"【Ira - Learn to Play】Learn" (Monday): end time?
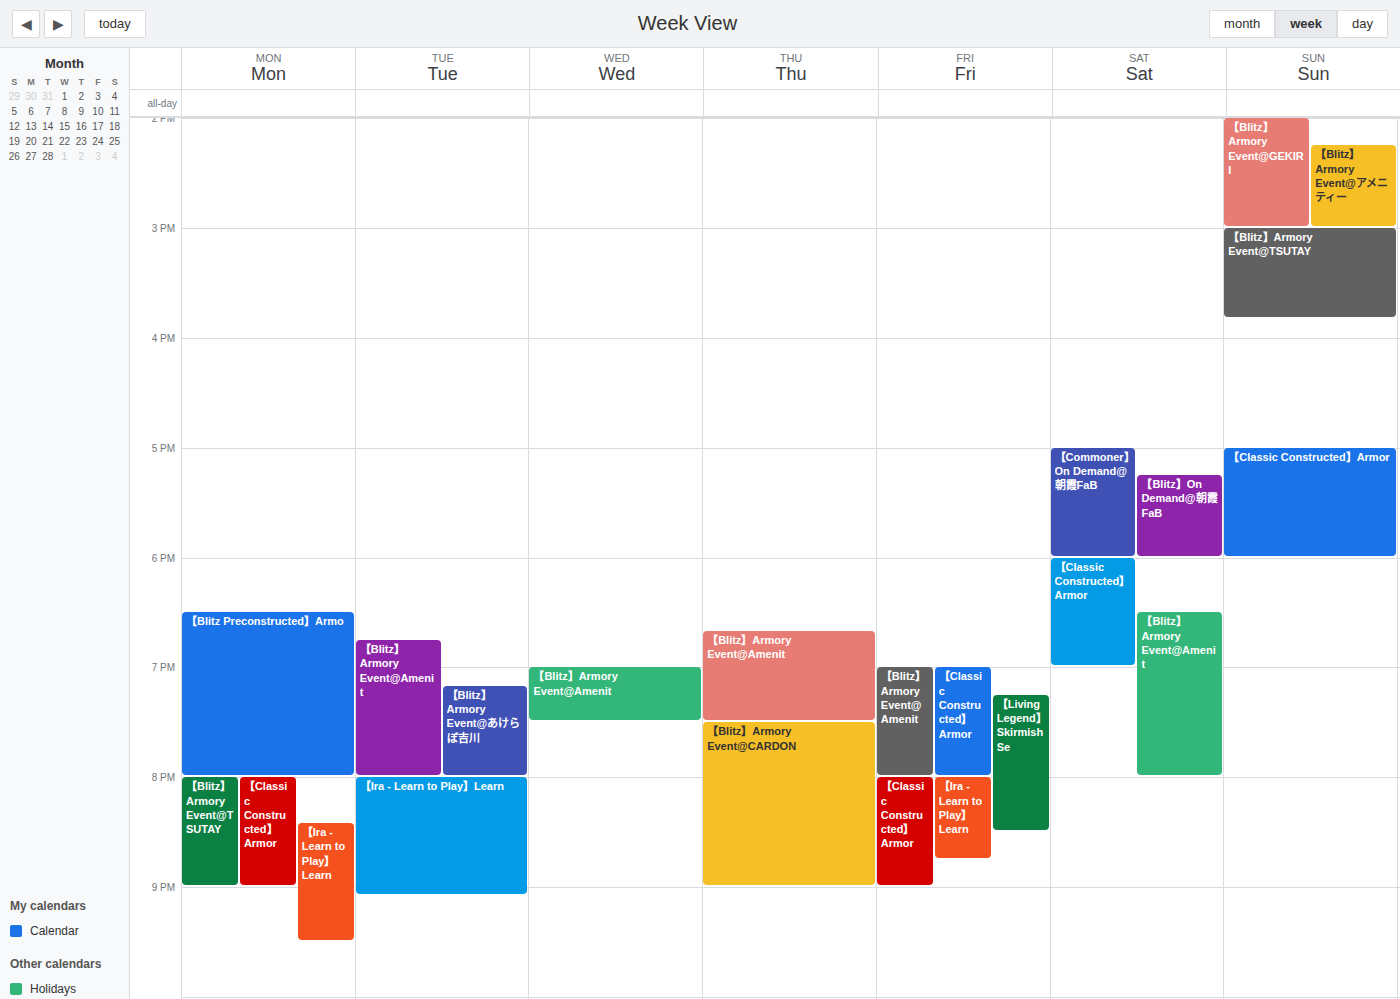
9:30 PM